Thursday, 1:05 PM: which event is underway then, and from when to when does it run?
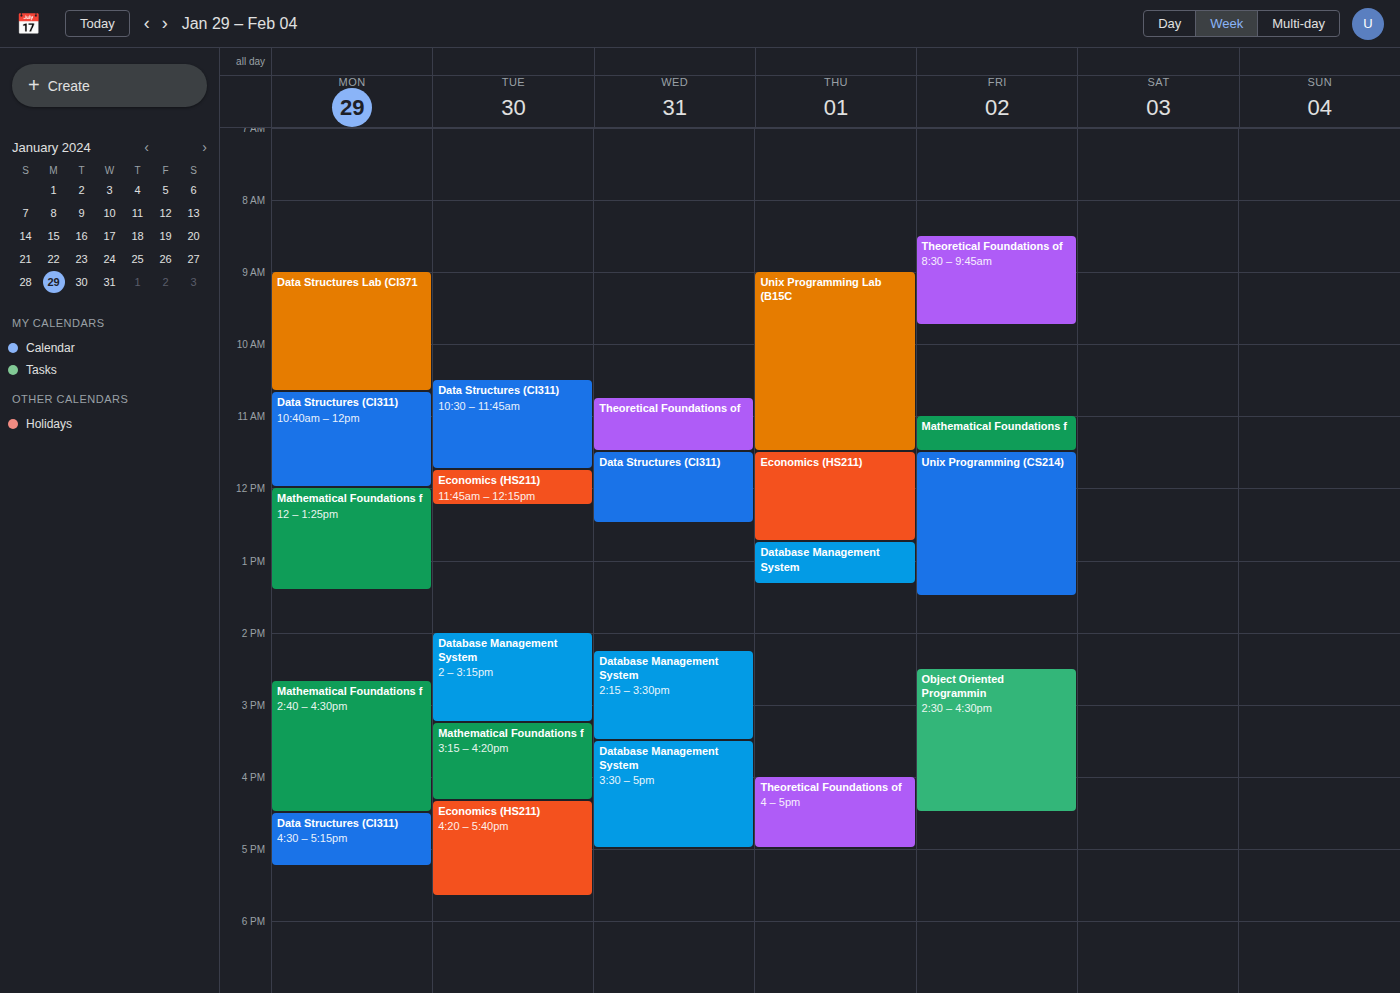
"Database Management System", 12:45 PM to 1:20 PM